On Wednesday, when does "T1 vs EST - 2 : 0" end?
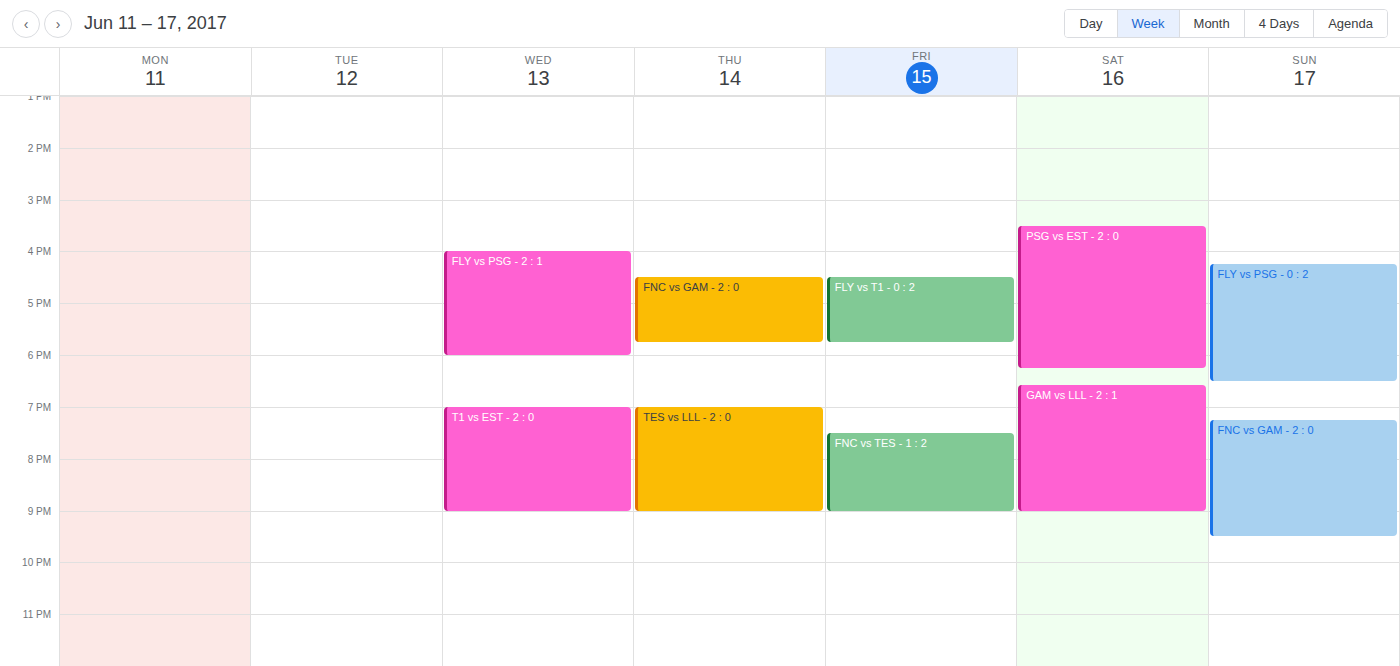
9:00 PM